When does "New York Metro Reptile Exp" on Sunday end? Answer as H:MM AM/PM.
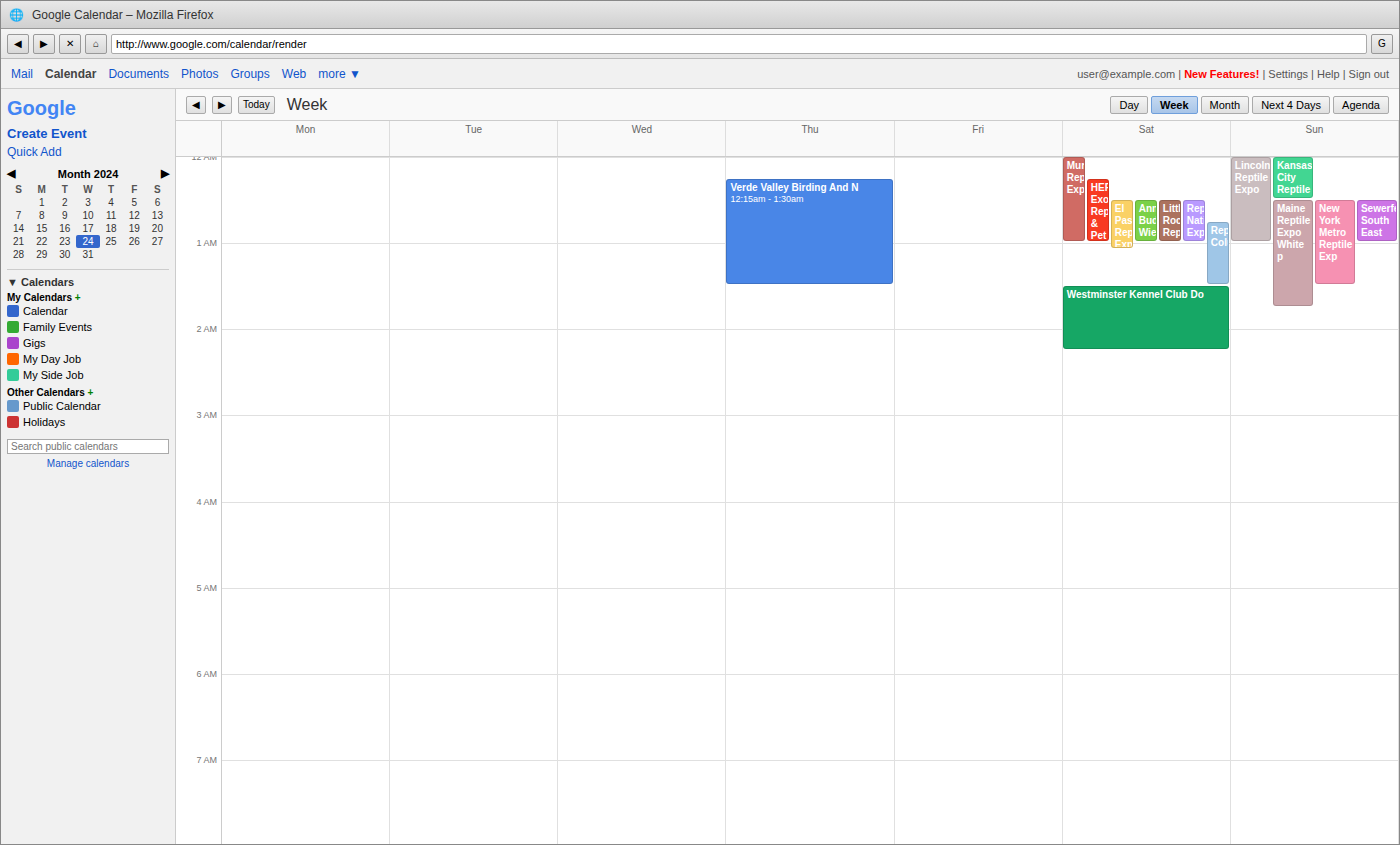
1:30 AM